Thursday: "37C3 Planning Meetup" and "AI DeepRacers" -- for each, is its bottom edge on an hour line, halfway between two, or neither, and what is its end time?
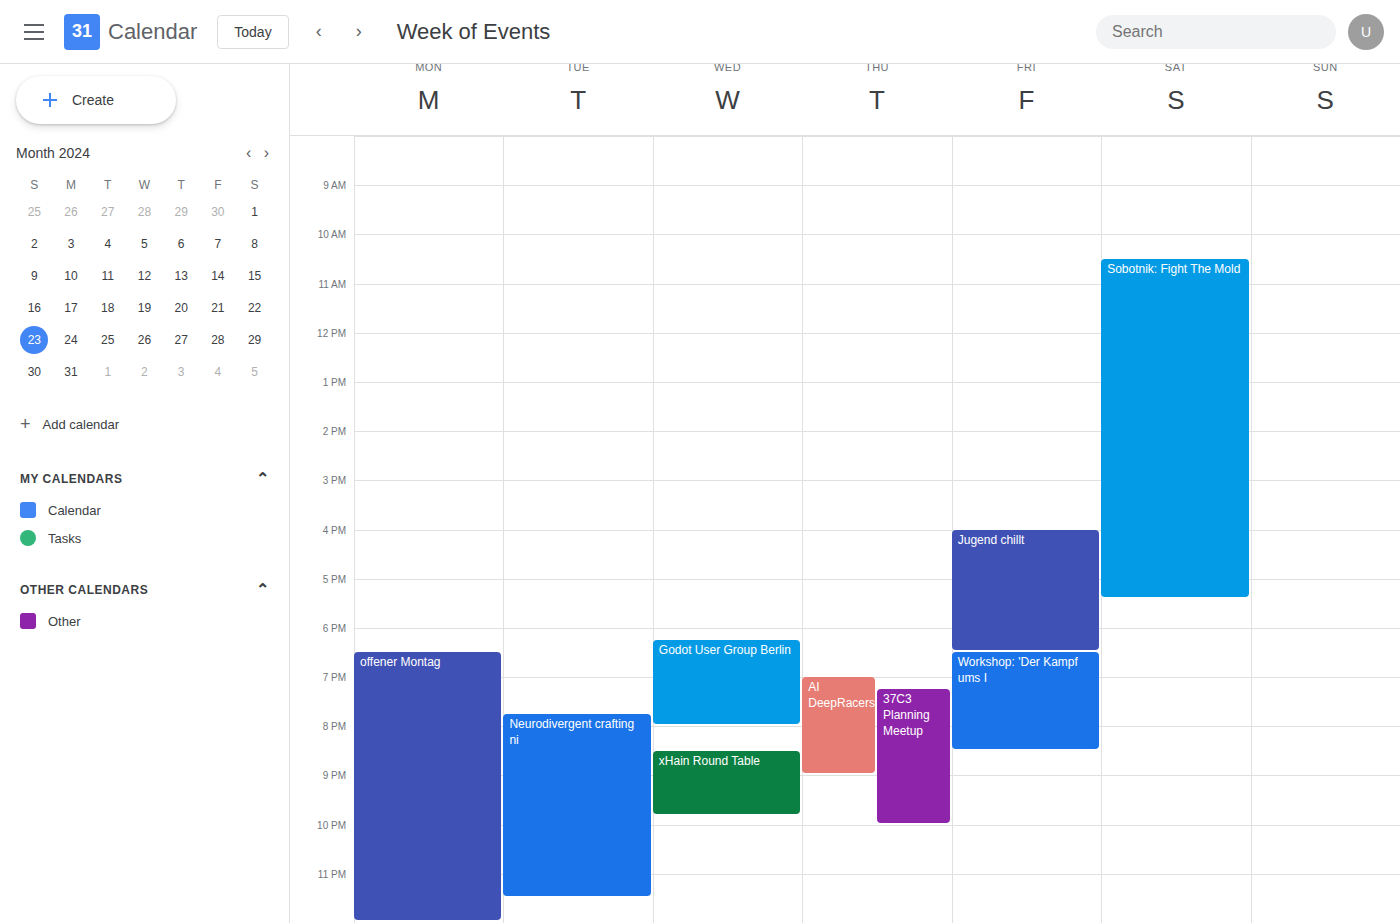
"37C3 Planning Meetup": 10:00 PM, exactly on the 10 PM line. "AI DeepRacers": 9:00 PM, exactly on the 9 PM line.